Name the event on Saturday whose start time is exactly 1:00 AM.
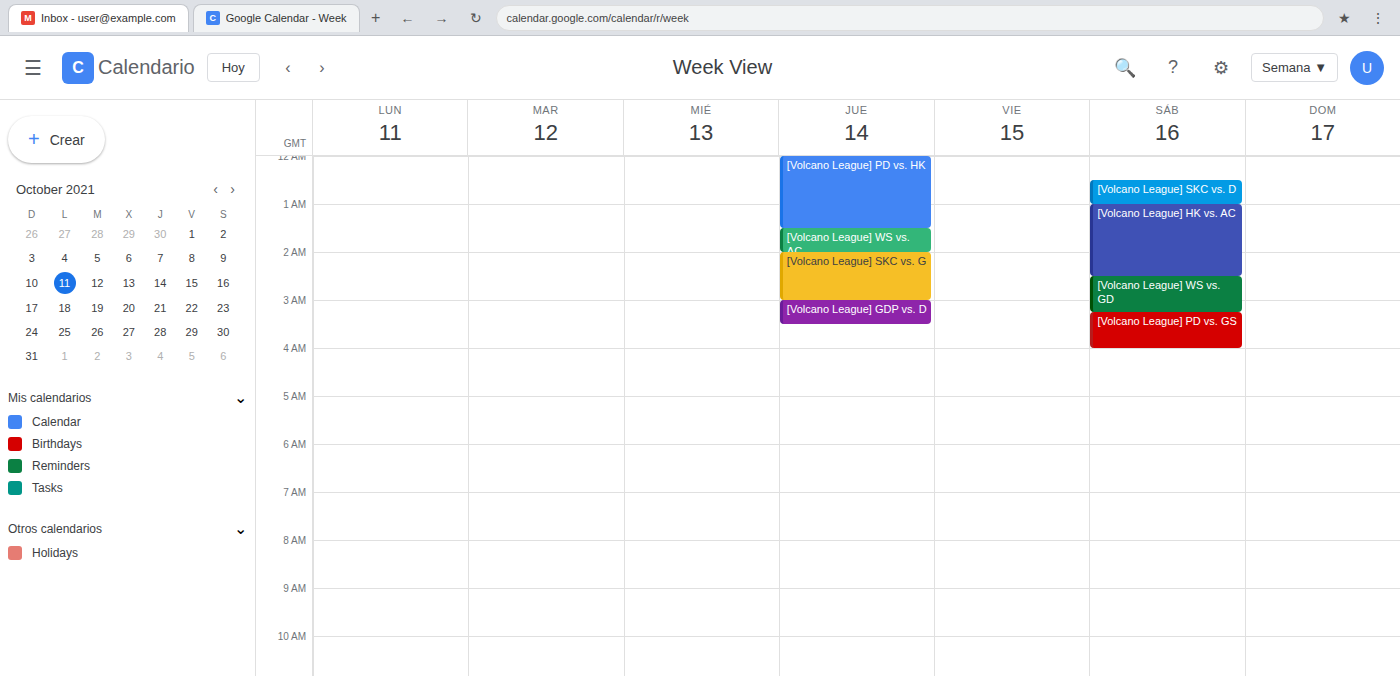
"[Volcano League] HK vs. AC"